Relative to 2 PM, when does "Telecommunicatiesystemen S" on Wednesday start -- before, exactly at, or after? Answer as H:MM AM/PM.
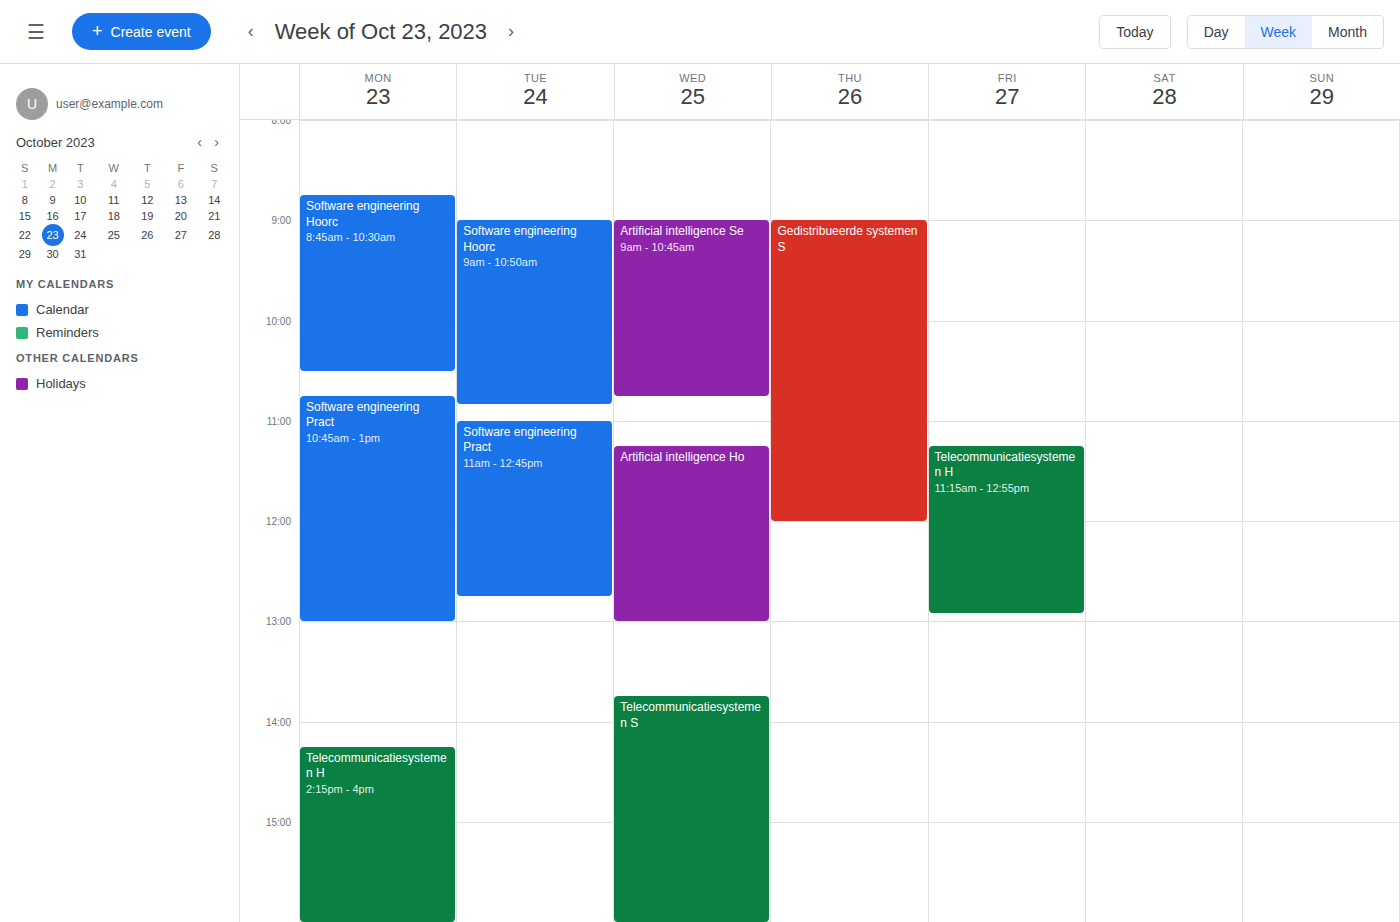
1:45 PM -- before 2 PM, 15 minutes above the 2 PM line.